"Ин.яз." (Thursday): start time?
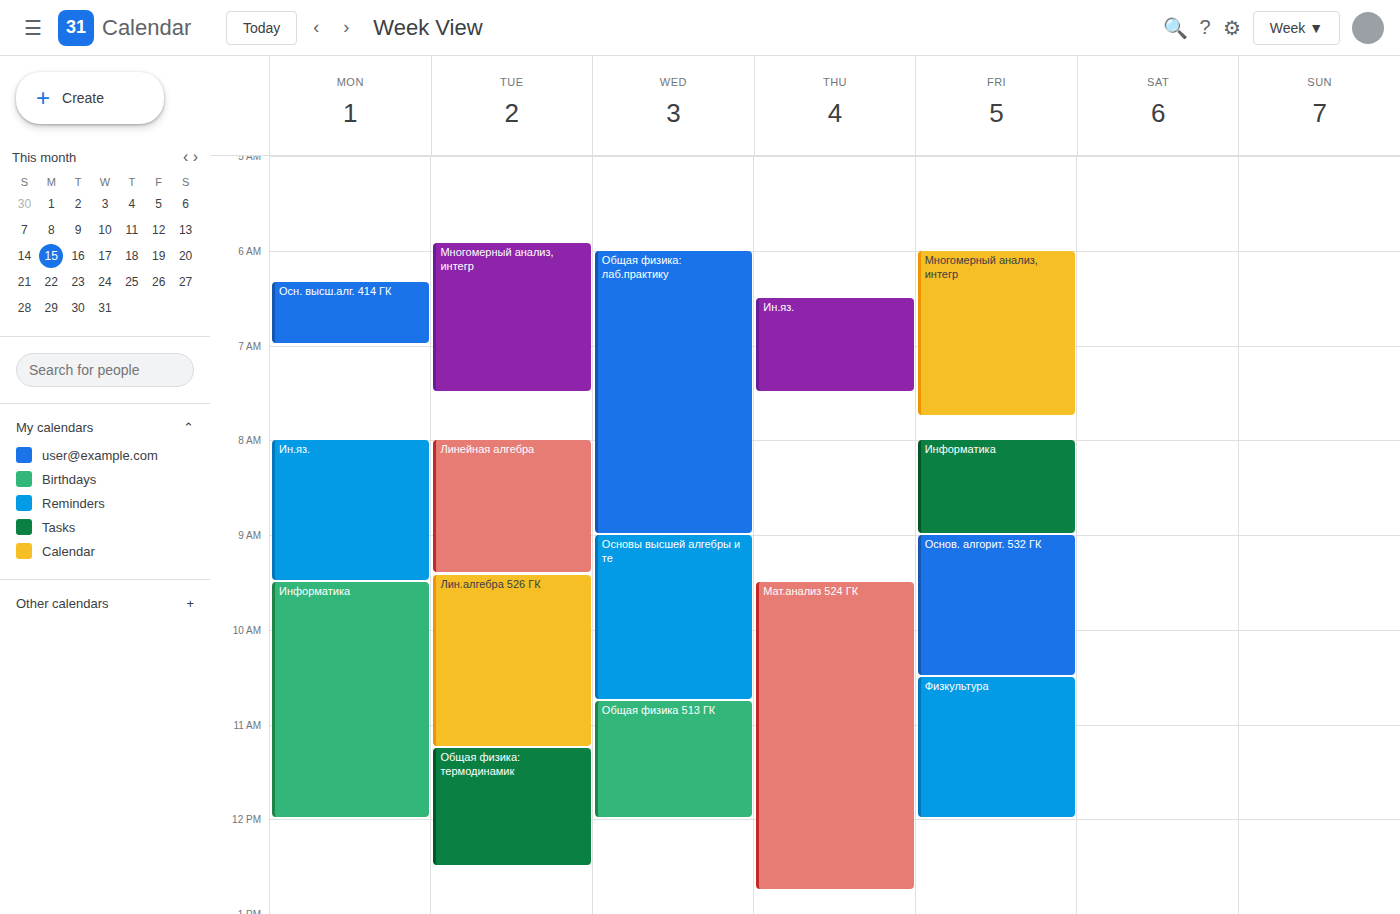
06:30